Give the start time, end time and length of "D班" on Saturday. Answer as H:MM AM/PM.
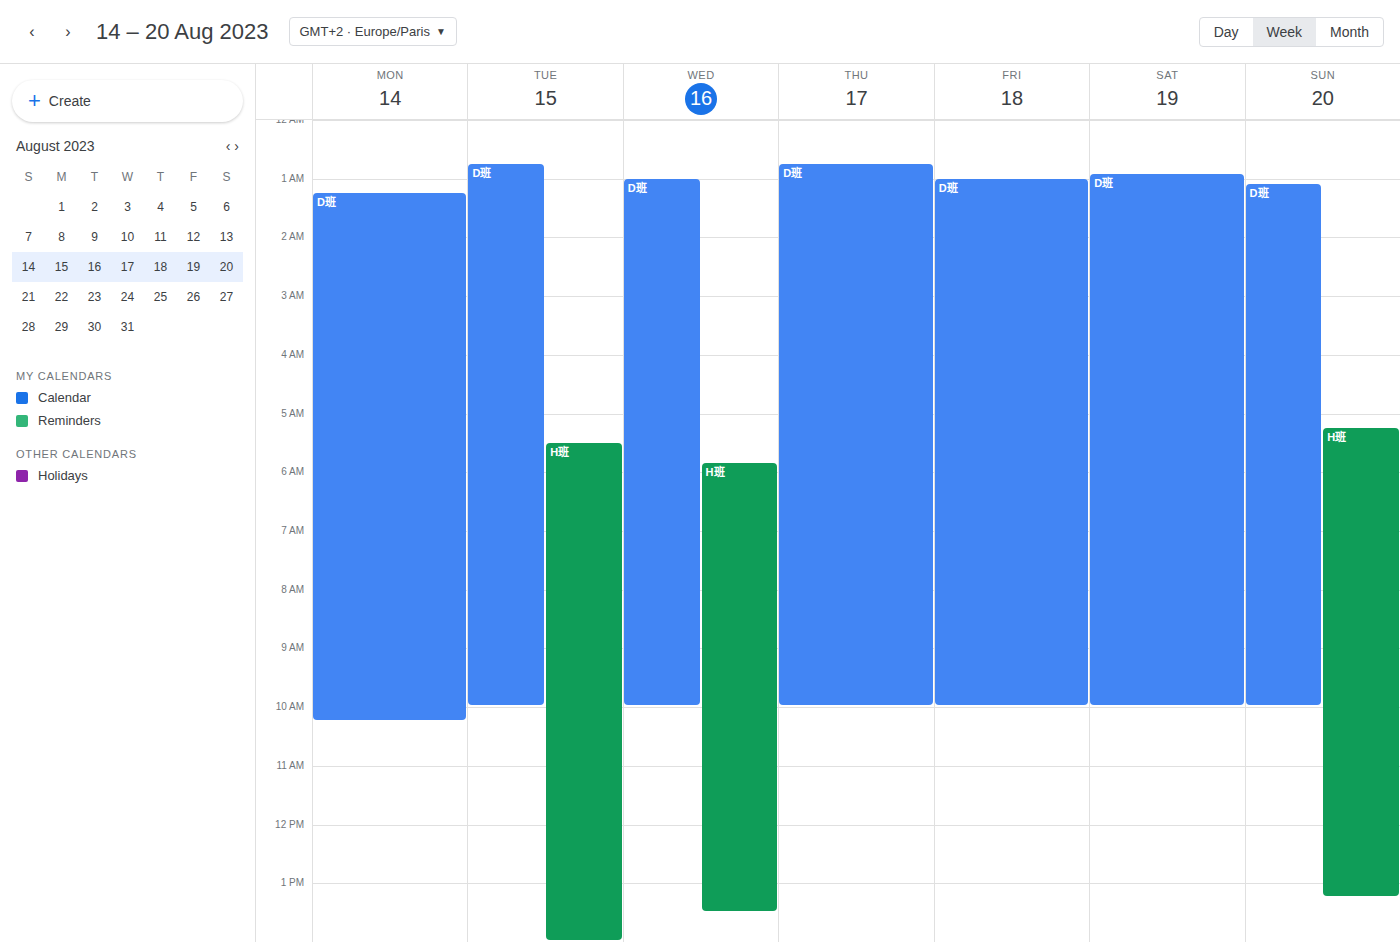
12:55 AM to 10:00 AM, 9 hours 5 minutes